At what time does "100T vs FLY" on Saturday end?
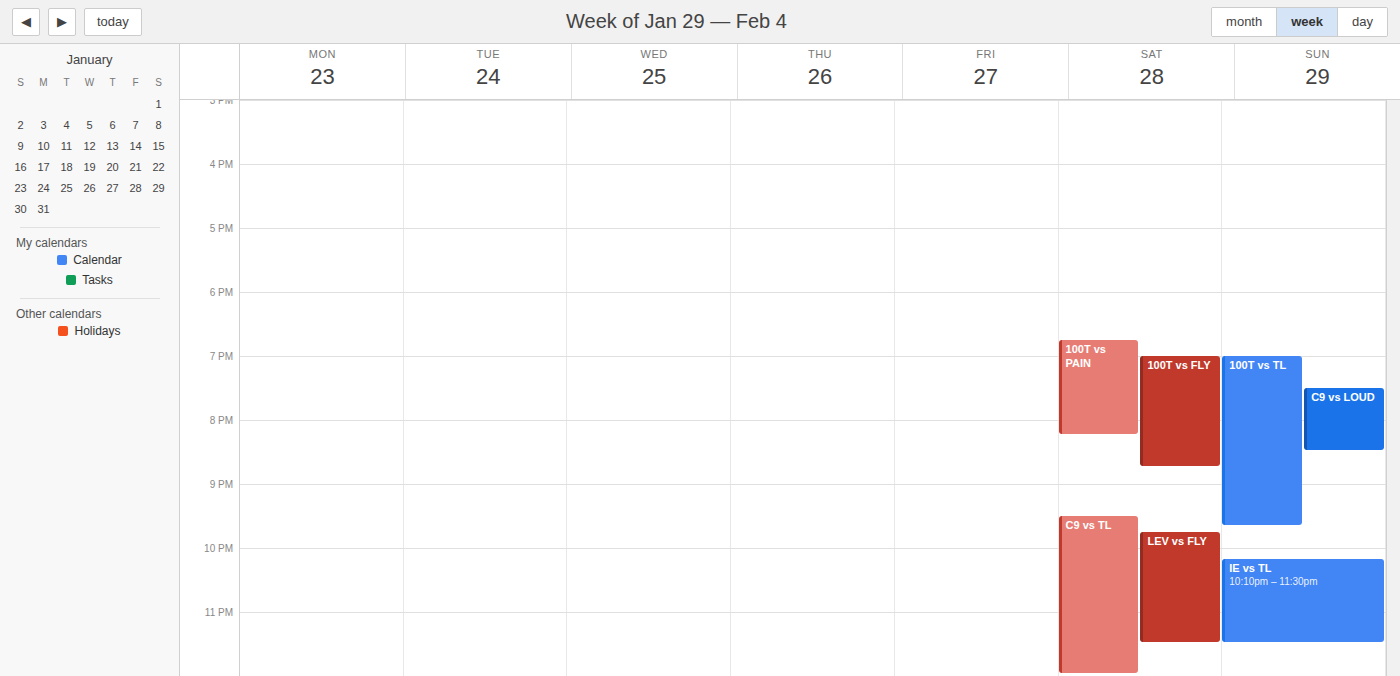
8:45 PM